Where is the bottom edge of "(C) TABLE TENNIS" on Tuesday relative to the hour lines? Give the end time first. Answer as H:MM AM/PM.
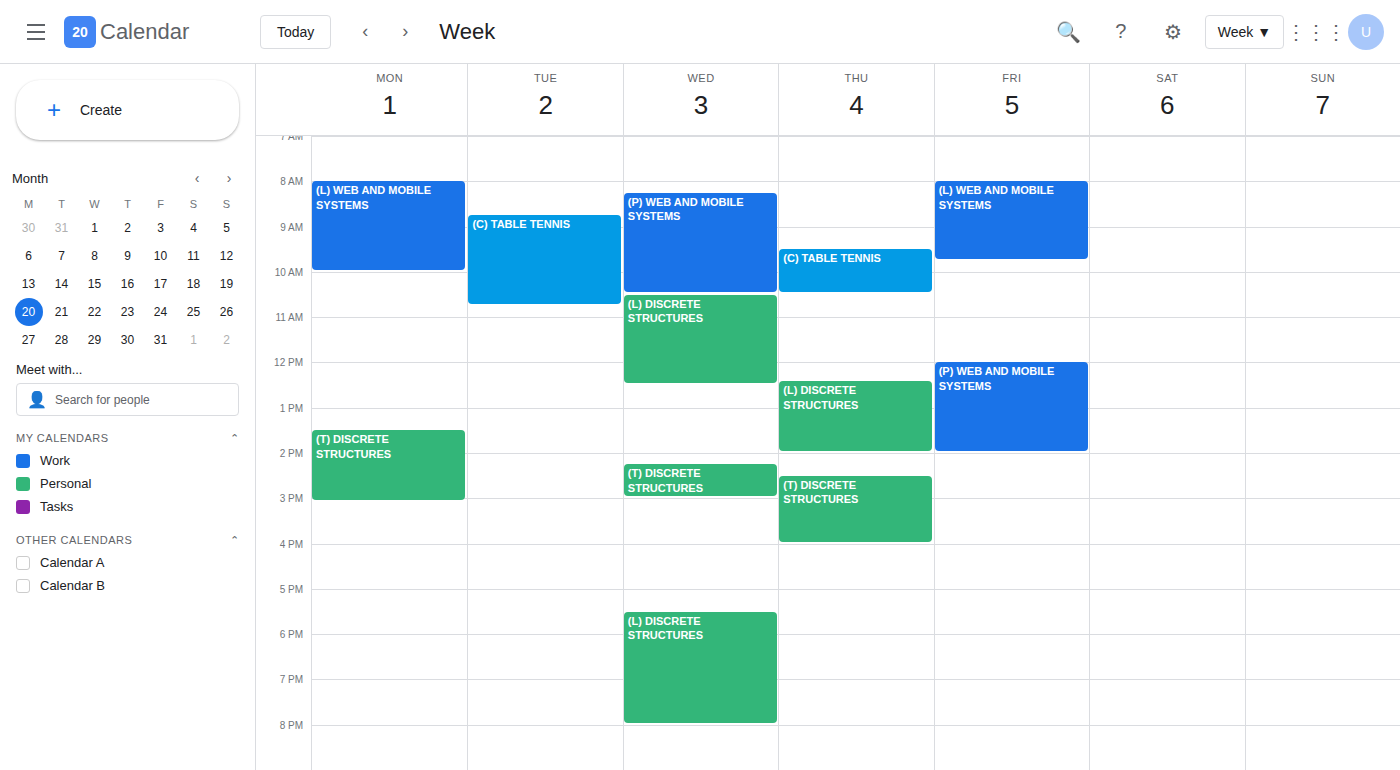
10:45 AM -- neither: three quarters of the way from the 10 AM line to the 11 AM line.